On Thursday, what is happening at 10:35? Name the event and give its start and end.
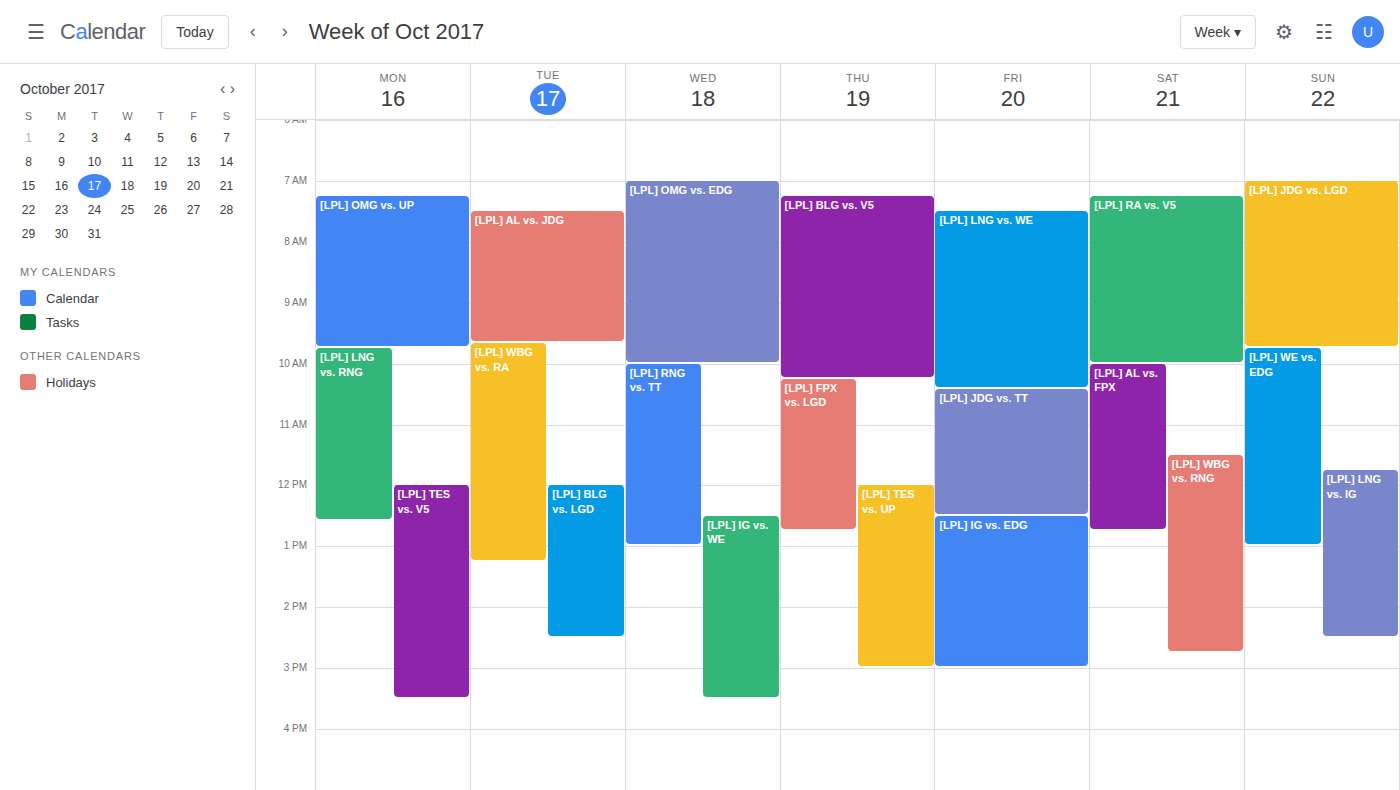
"[LPL] FPX vs. LGD", 10:15 to 12:45